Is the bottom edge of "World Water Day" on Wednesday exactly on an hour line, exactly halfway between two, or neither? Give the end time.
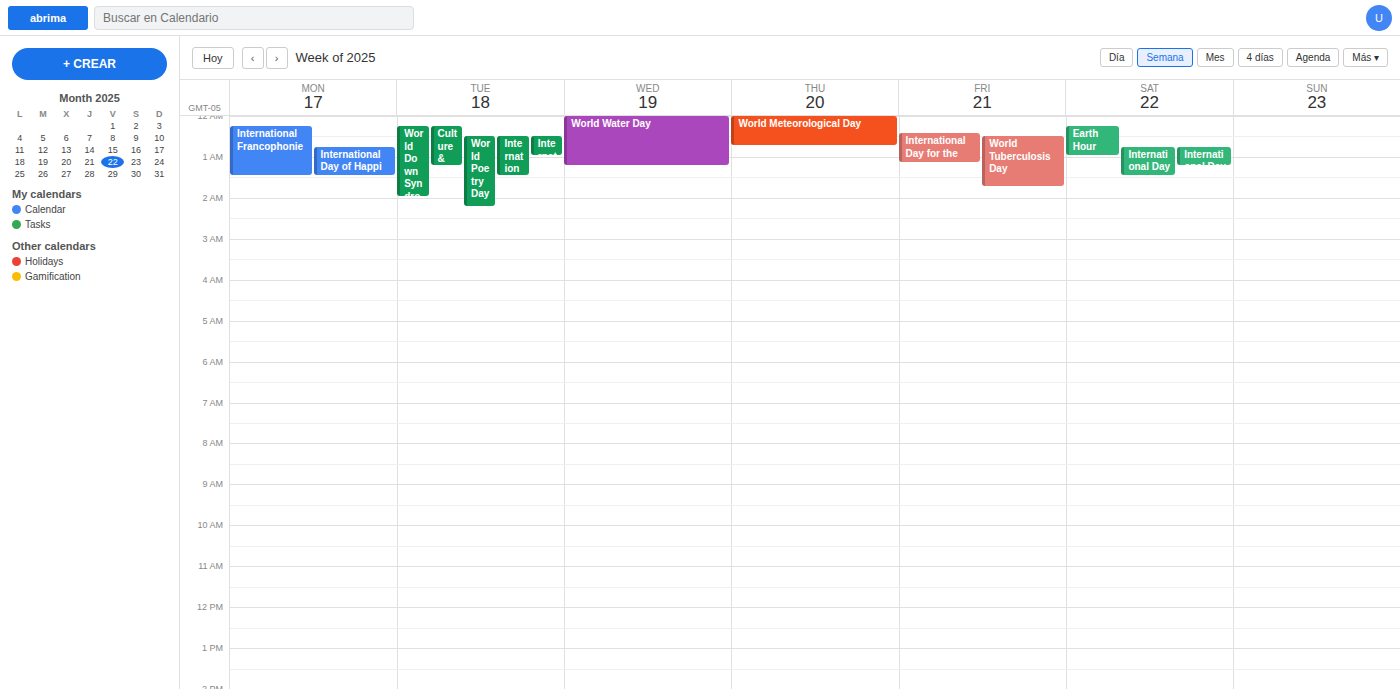
1:15 AM -- neither: a quarter of the way from the 1 AM line to the 2 AM line.